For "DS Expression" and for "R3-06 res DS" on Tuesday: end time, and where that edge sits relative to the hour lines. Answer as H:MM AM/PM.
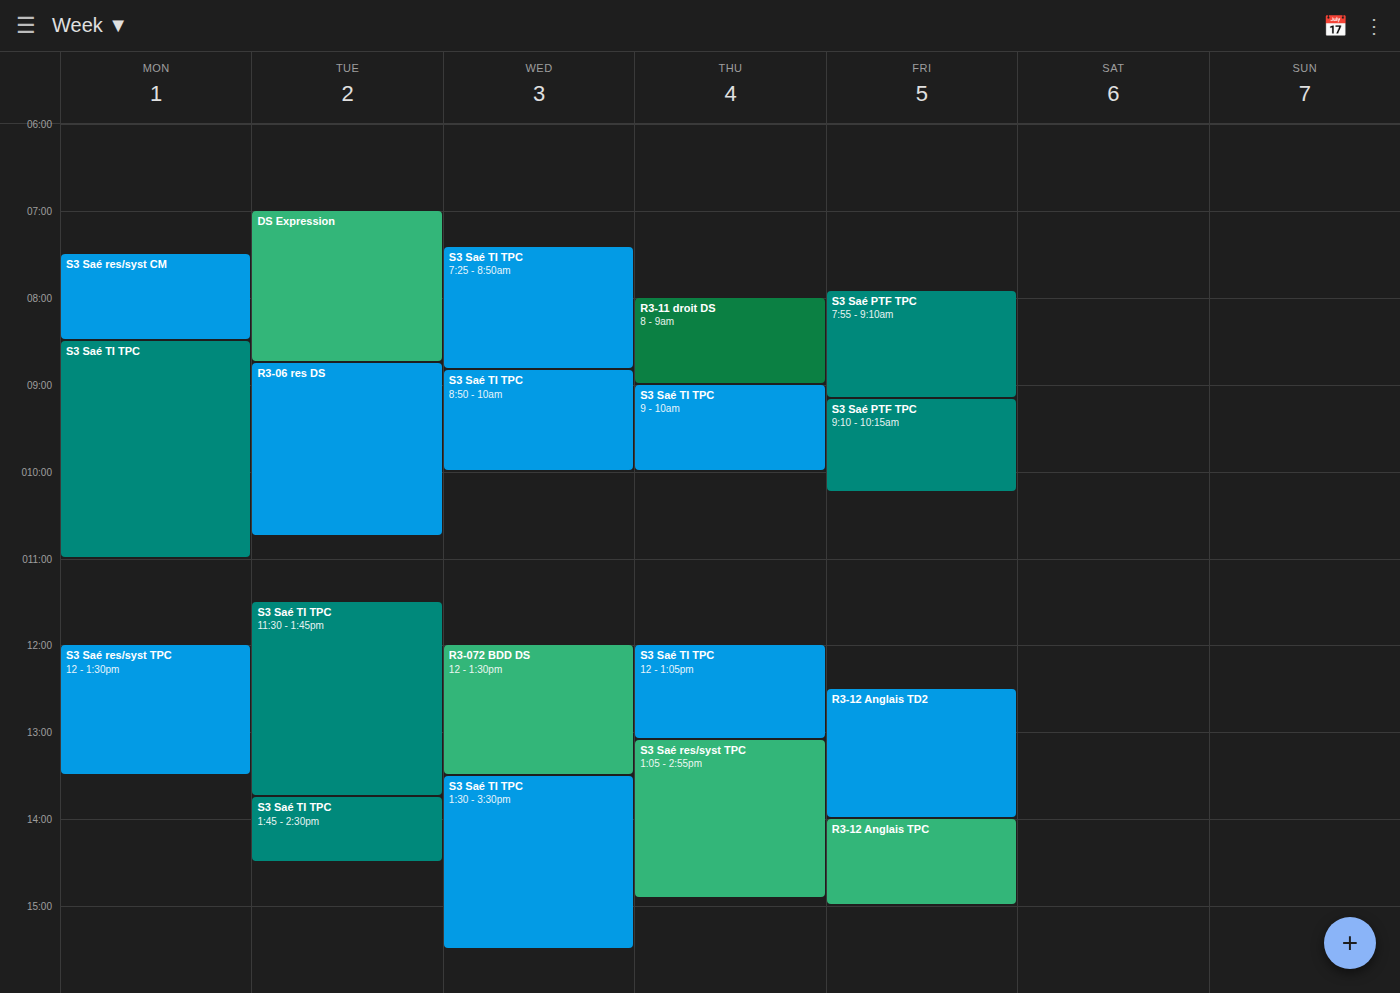
"DS Expression": 8:45 AM, neither: three quarters of the way from the 8 AM line to the 9 AM line. "R3-06 res DS": 10:45 AM, neither: three quarters of the way from the 10 AM line to the 11 AM line.